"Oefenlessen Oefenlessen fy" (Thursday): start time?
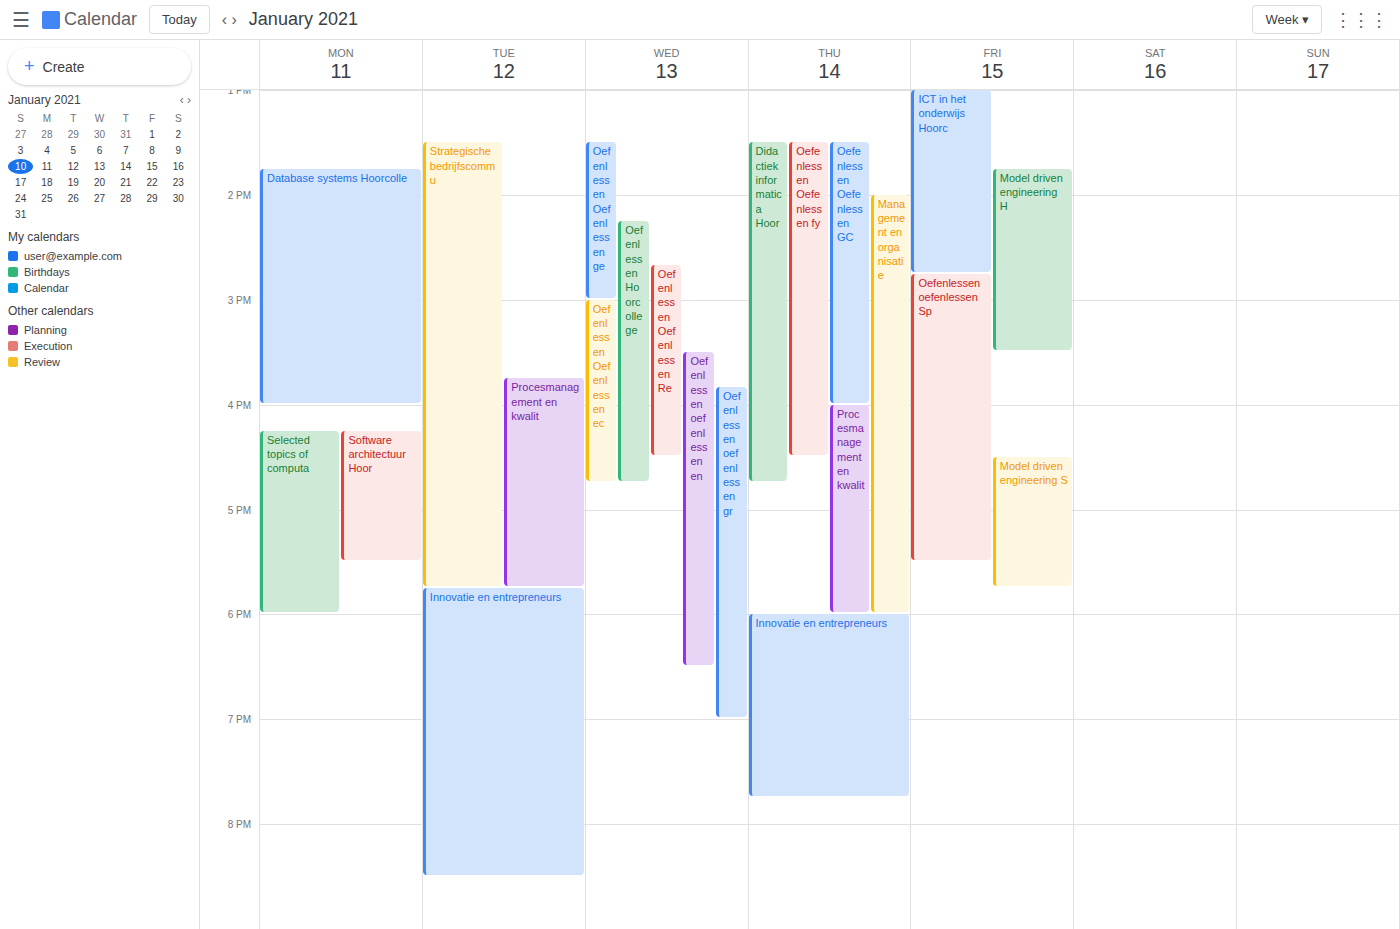
1:30 PM